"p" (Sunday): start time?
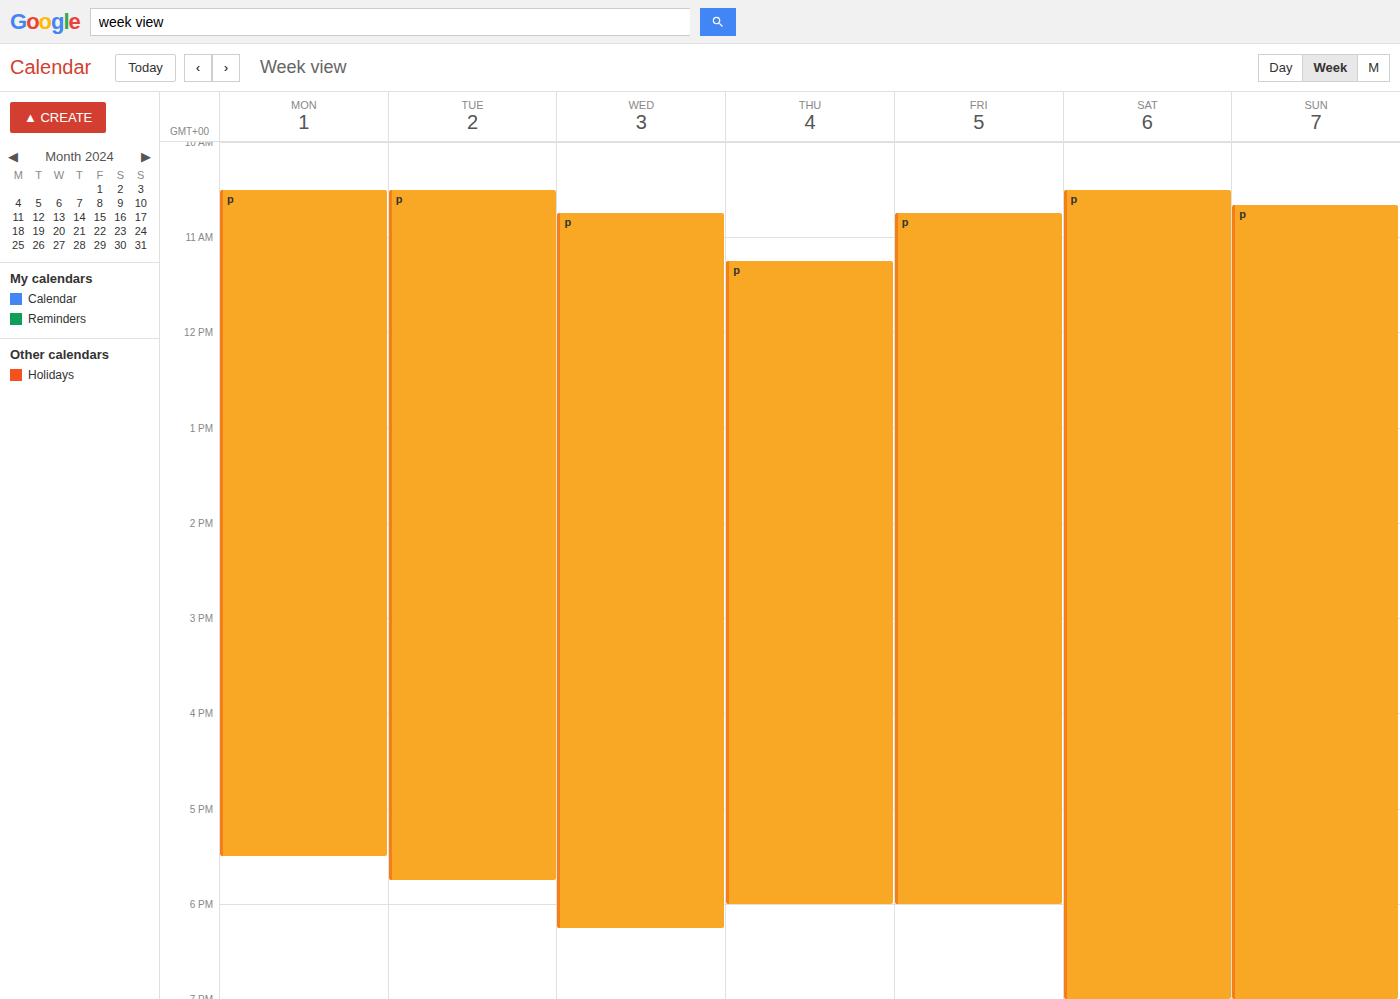
10:40 AM